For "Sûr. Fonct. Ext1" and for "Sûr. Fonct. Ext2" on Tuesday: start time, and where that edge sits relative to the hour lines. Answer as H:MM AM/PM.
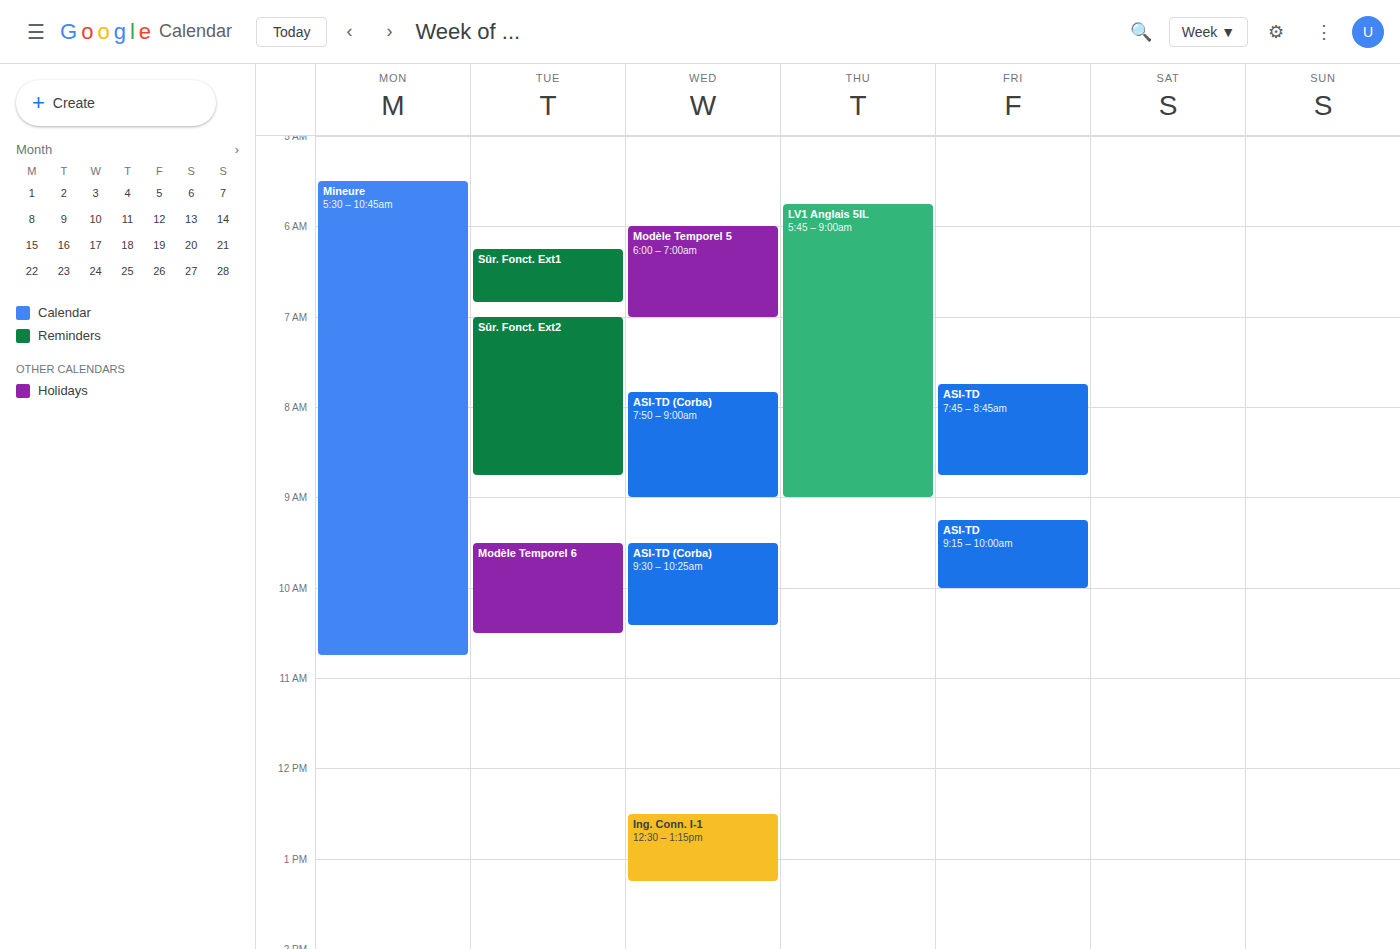
"Sûr. Fonct. Ext1": 6:15 AM, neither: a quarter of the way from the 6 AM line to the 7 AM line. "Sûr. Fonct. Ext2": 7:00 AM, exactly on the 7 AM line.